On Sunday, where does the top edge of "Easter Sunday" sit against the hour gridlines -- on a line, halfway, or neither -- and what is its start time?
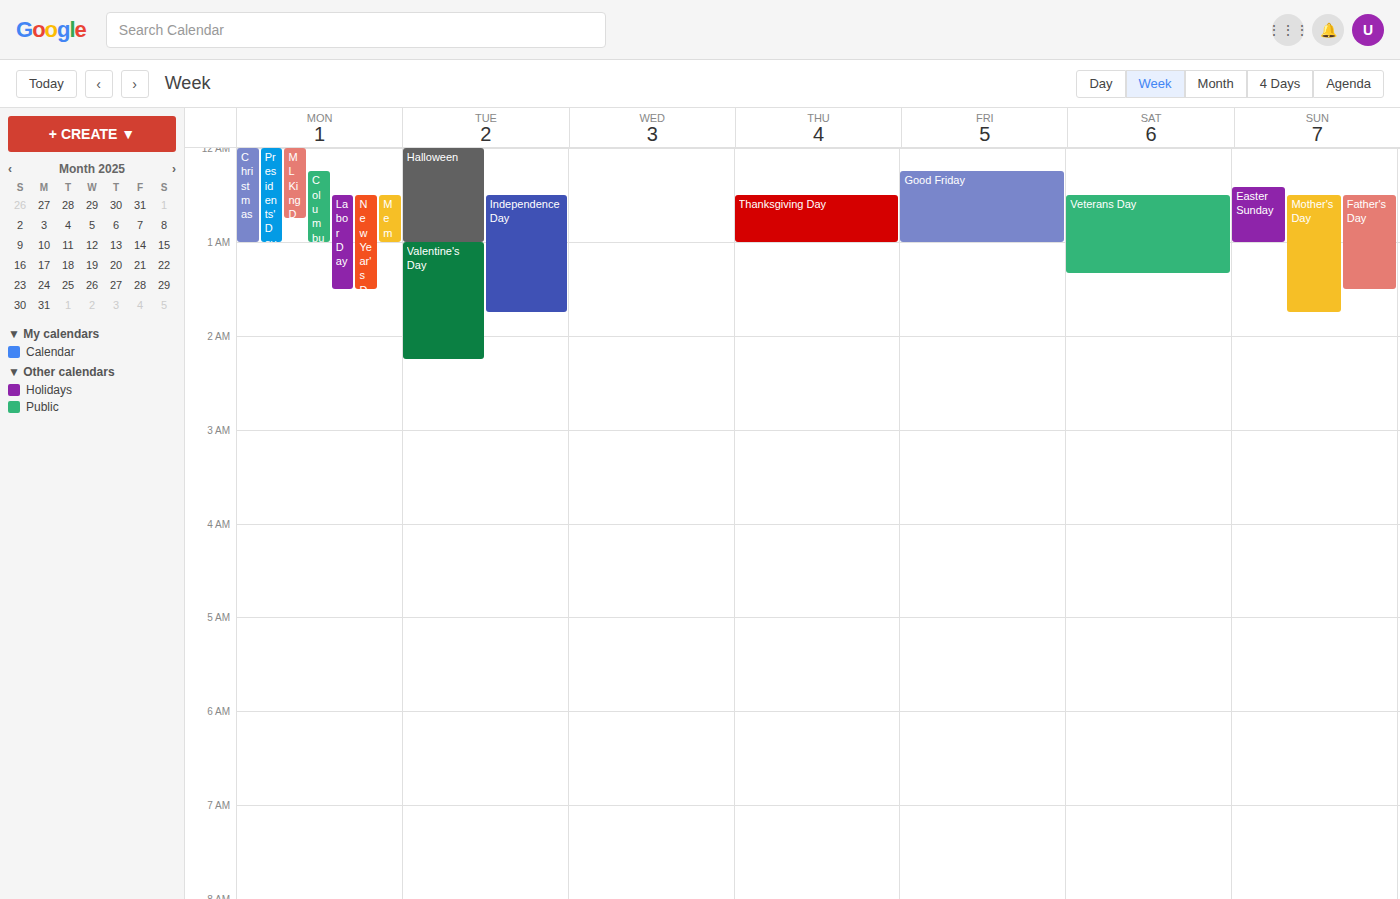
12:25 AM -- neither: 25 minutes below the 12 AM line and 35 minutes above the 1 AM line.